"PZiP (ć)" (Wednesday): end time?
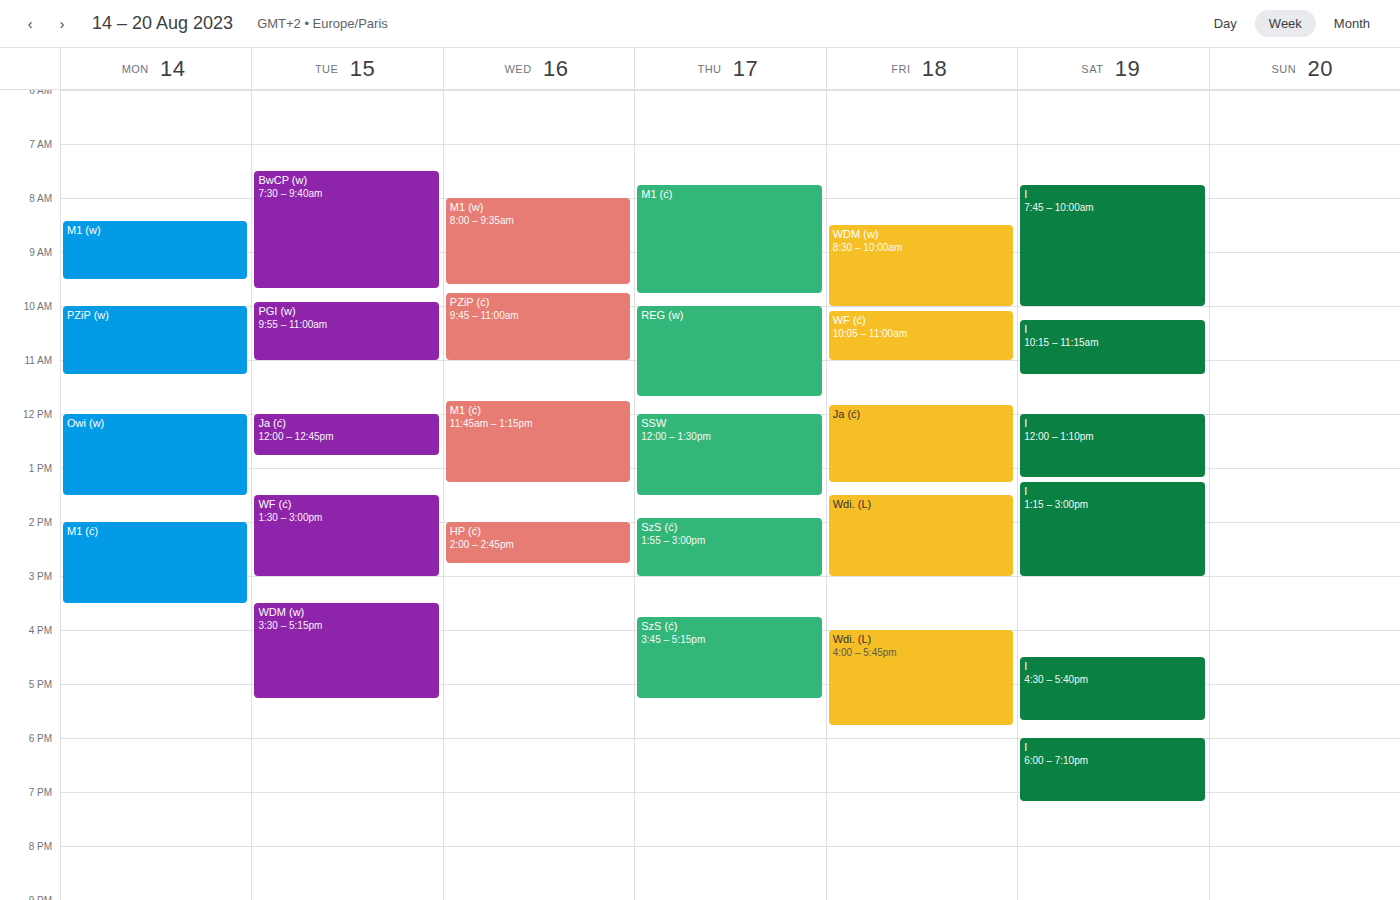
11:00 AM